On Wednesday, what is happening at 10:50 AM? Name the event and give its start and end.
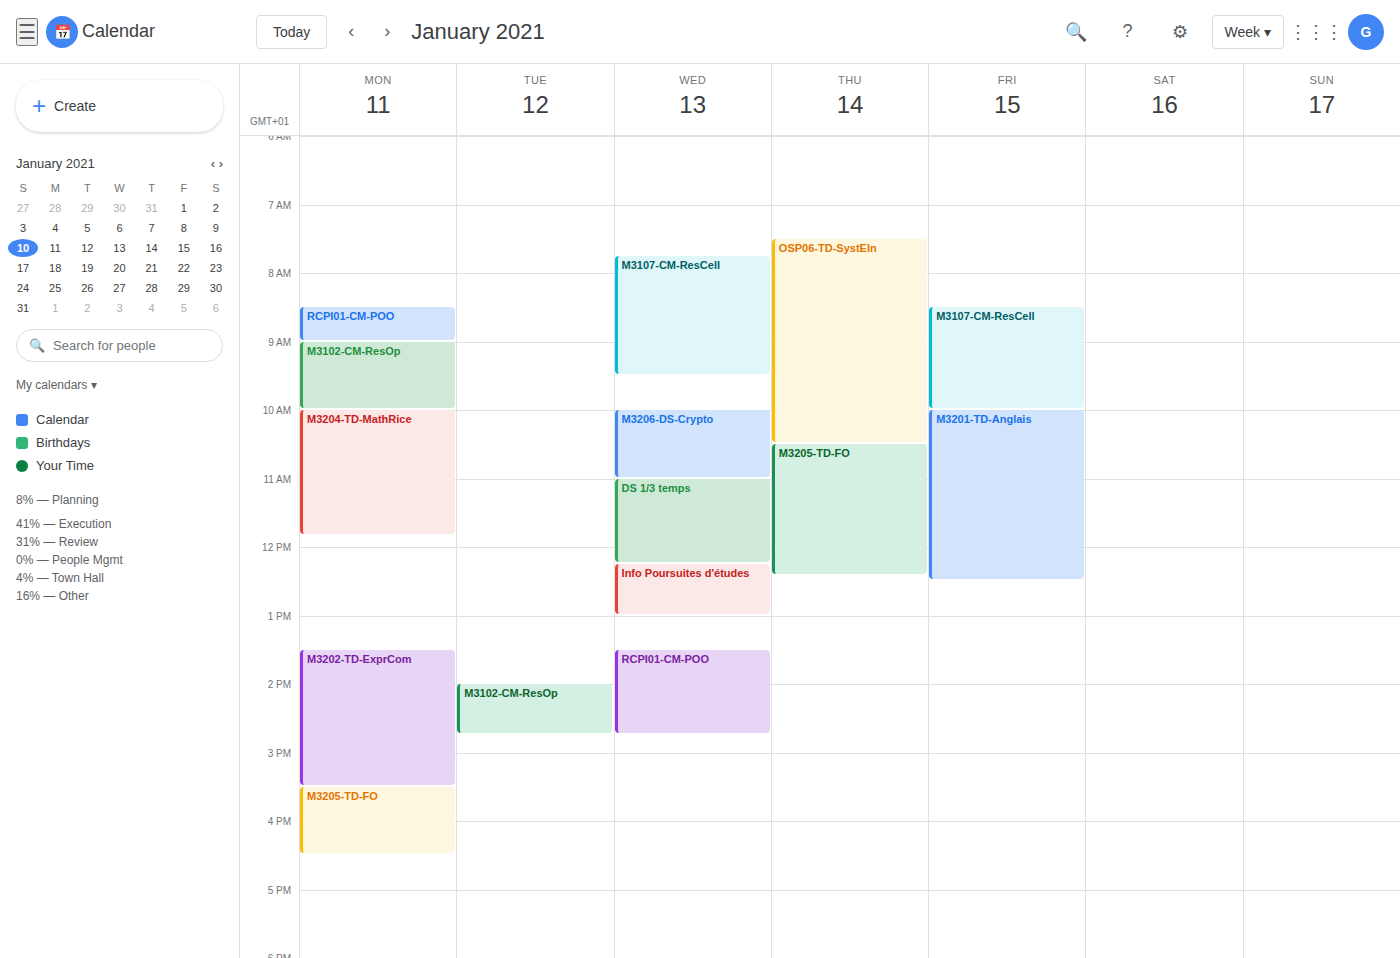
"M3206-DS-Crypto", 10:00 AM to 11:00 AM